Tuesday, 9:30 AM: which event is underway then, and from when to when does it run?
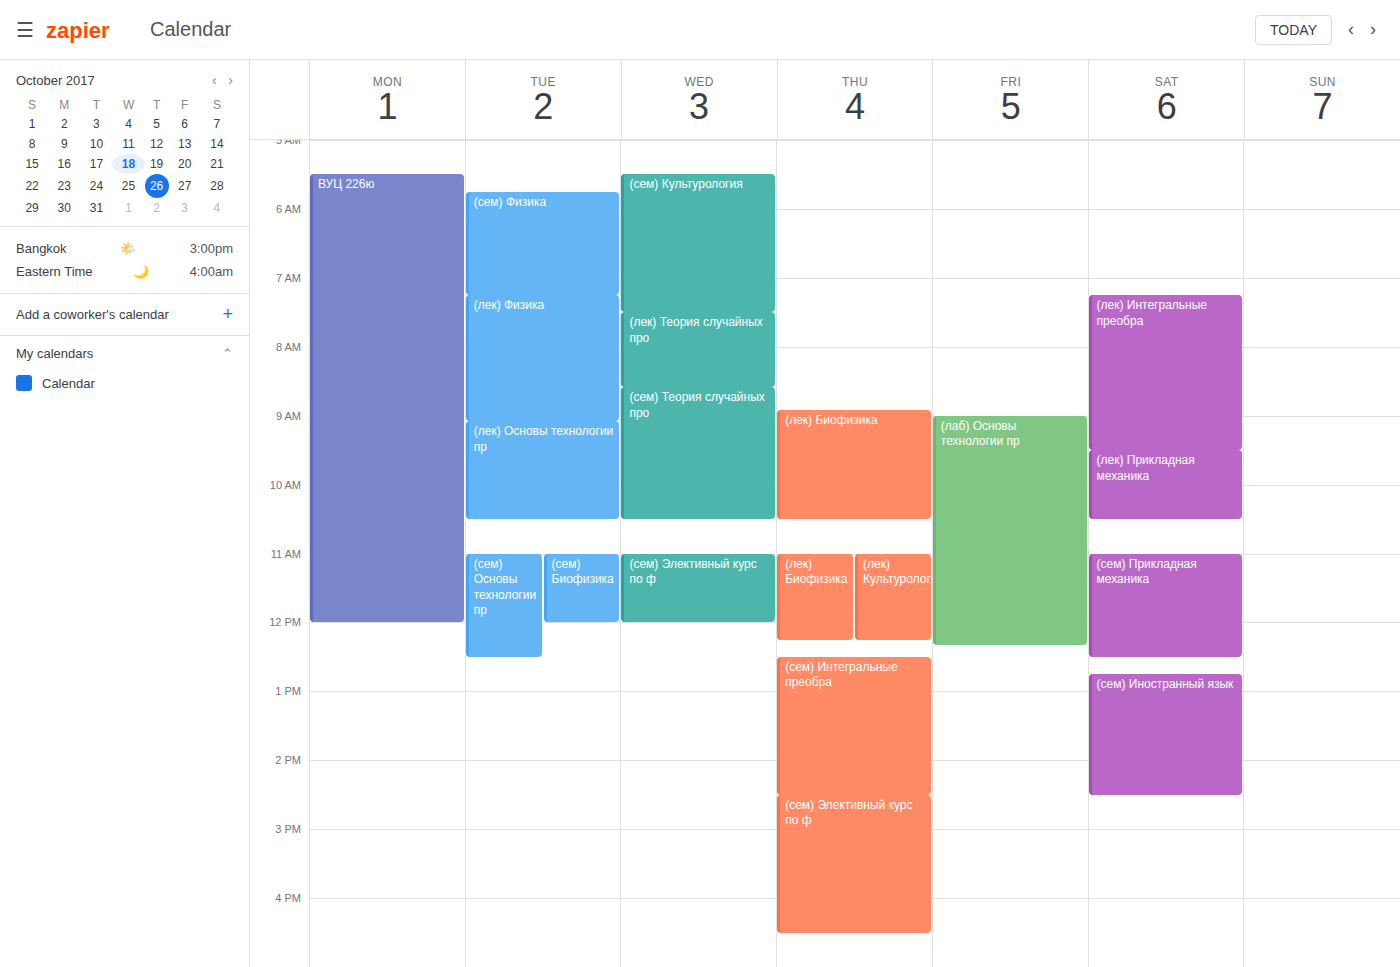
"(лек) Основы технологии пр", 9:05 AM to 10:30 AM